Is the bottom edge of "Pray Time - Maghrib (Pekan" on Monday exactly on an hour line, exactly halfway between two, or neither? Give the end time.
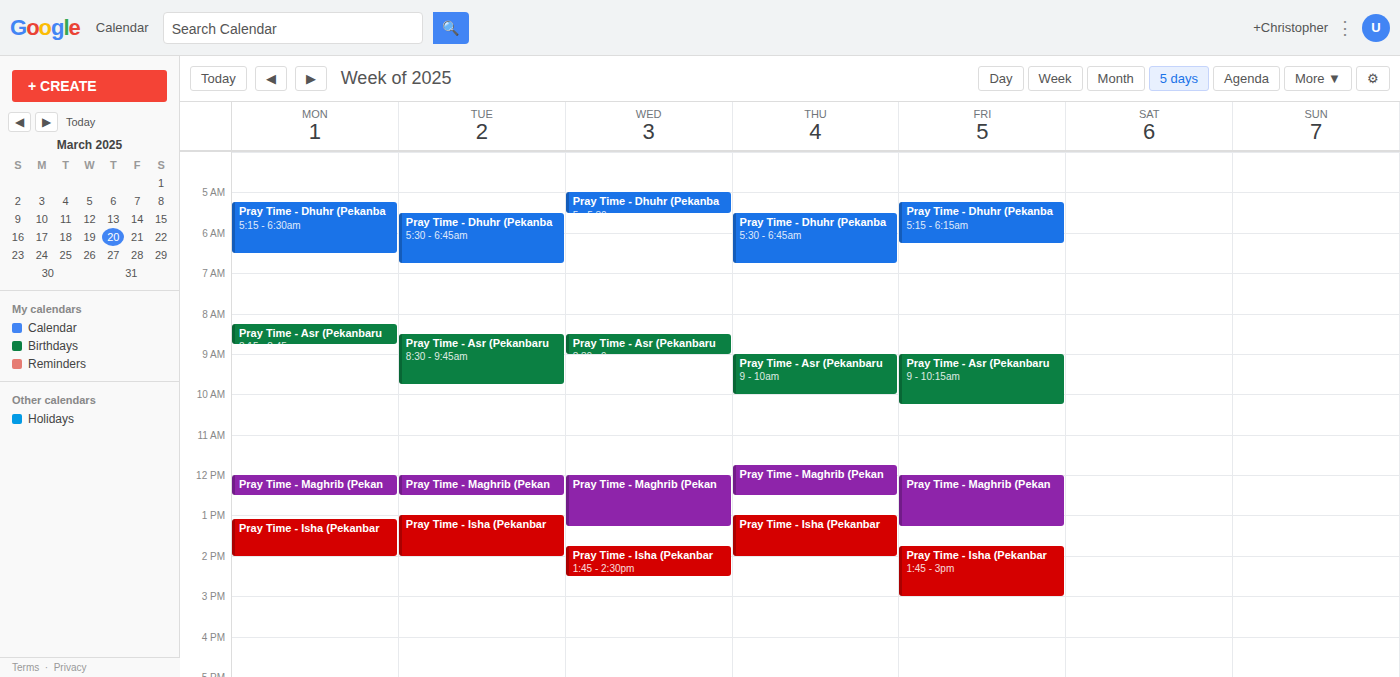
12:30 PM -- halfway between the 12 PM and 1 PM lines.